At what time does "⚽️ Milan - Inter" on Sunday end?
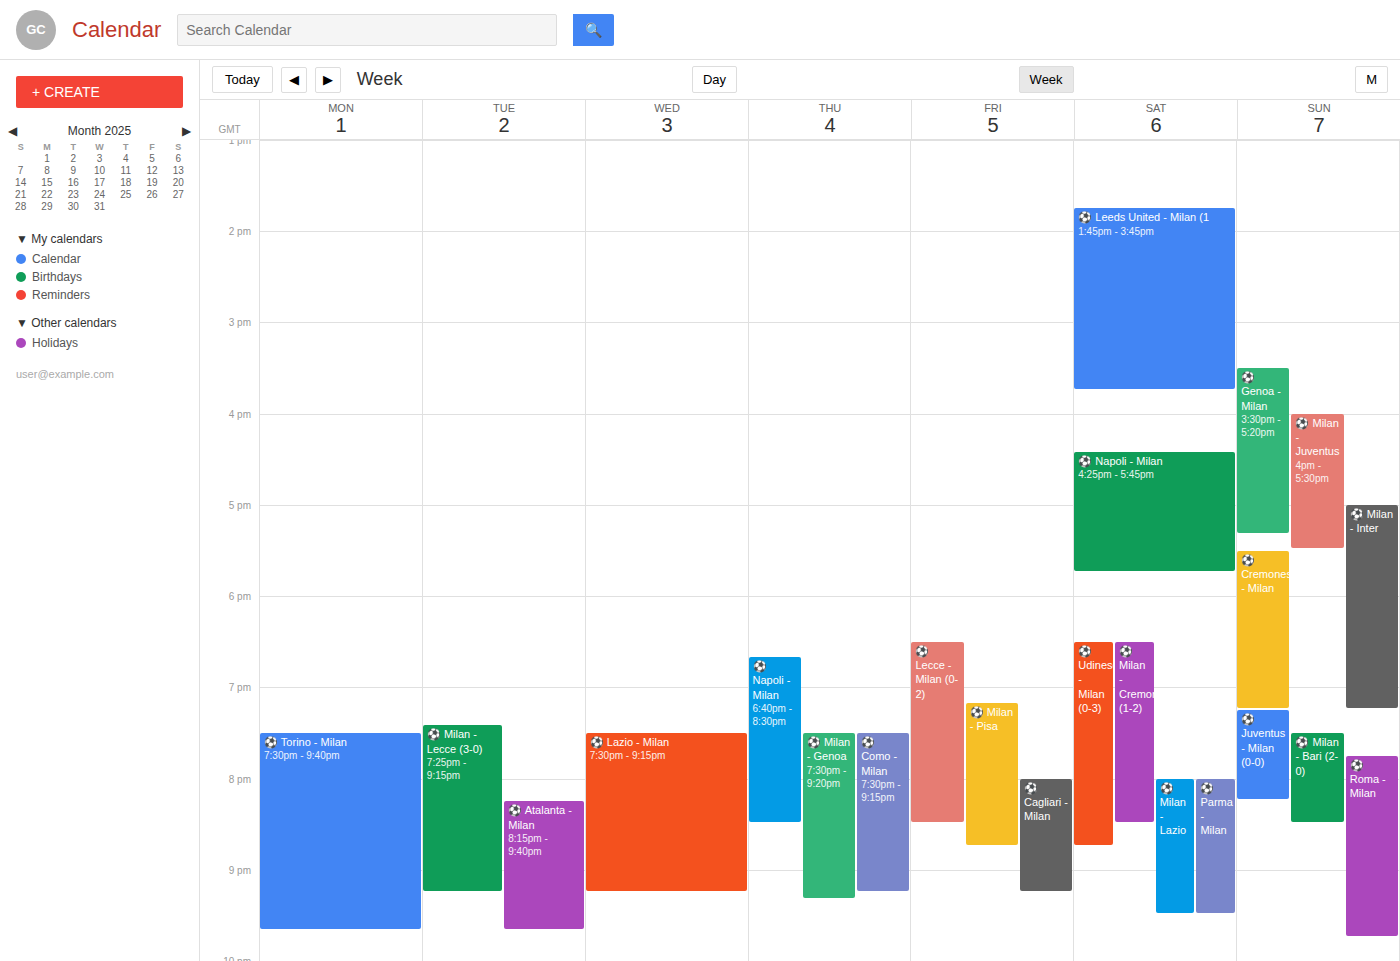
7:15 PM